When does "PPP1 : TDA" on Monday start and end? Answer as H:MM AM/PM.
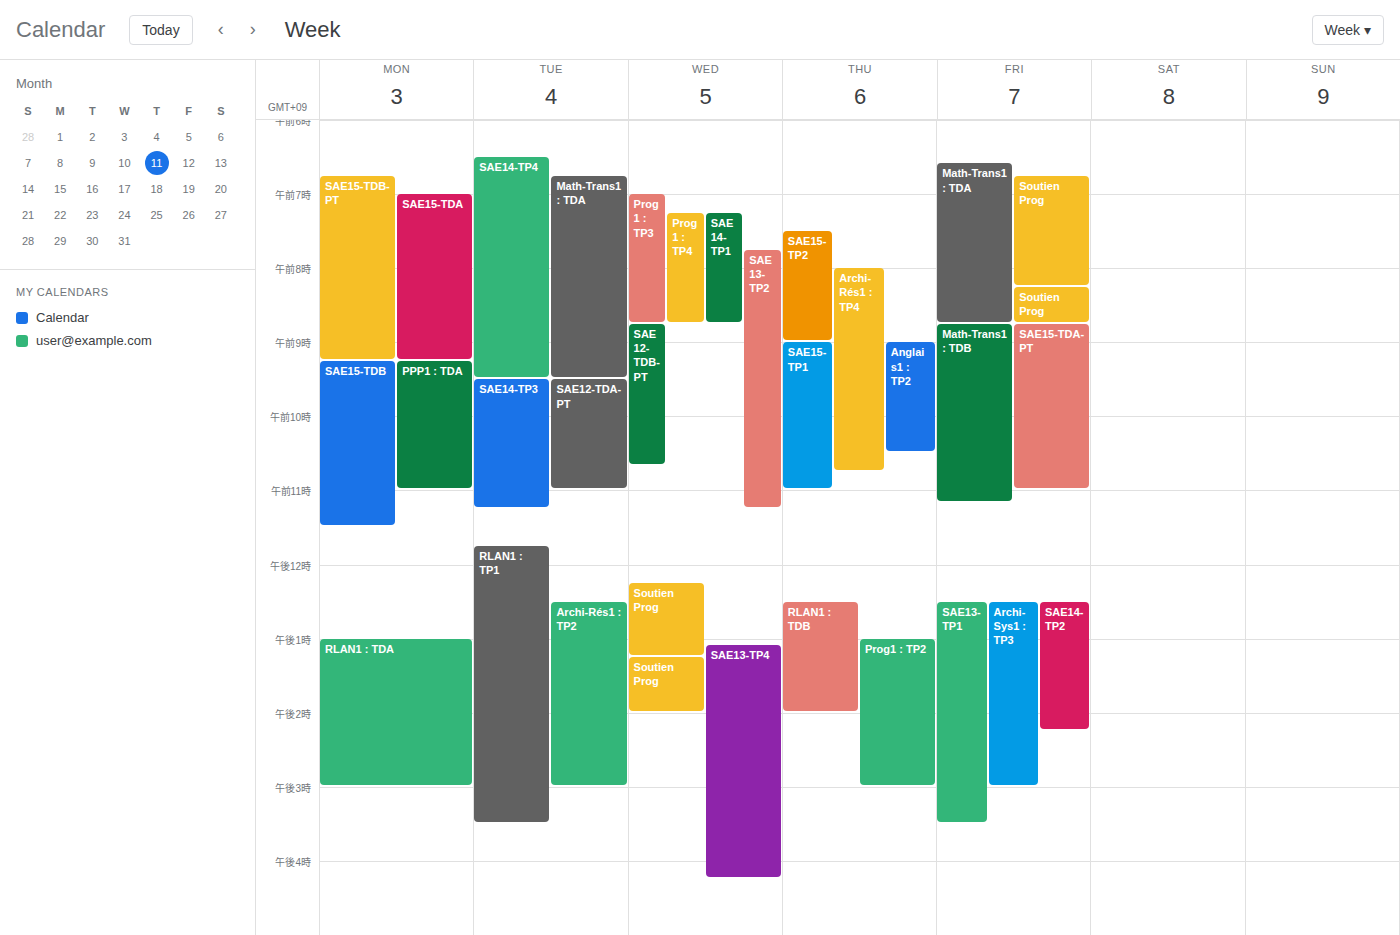
9:15 AM to 11:00 AM